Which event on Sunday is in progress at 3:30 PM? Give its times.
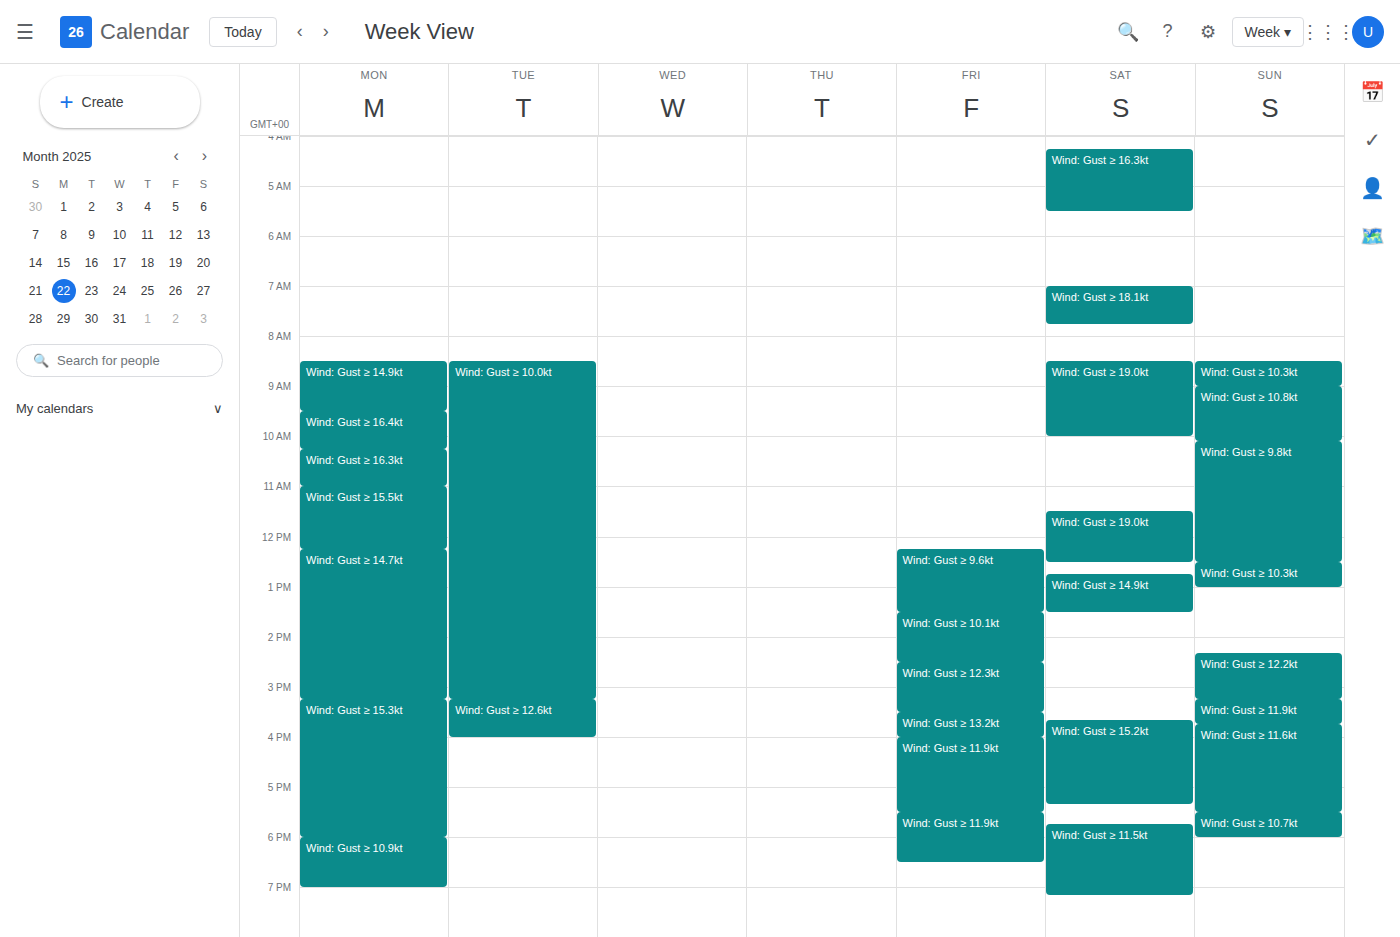
"Wind: Gust ≥ 11.9kt", 3:15 PM to 3:45 PM